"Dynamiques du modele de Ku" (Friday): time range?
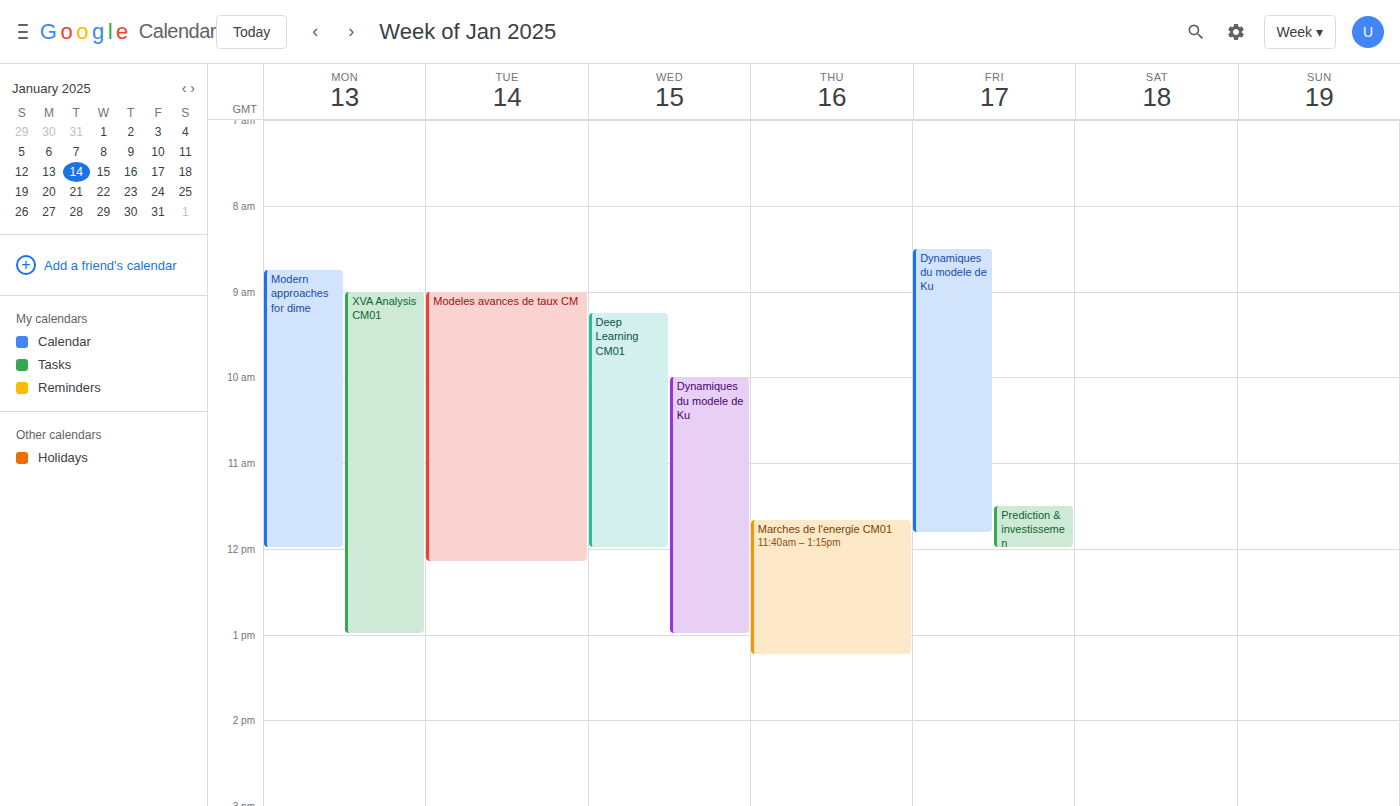
8:30 AM to 11:50 AM